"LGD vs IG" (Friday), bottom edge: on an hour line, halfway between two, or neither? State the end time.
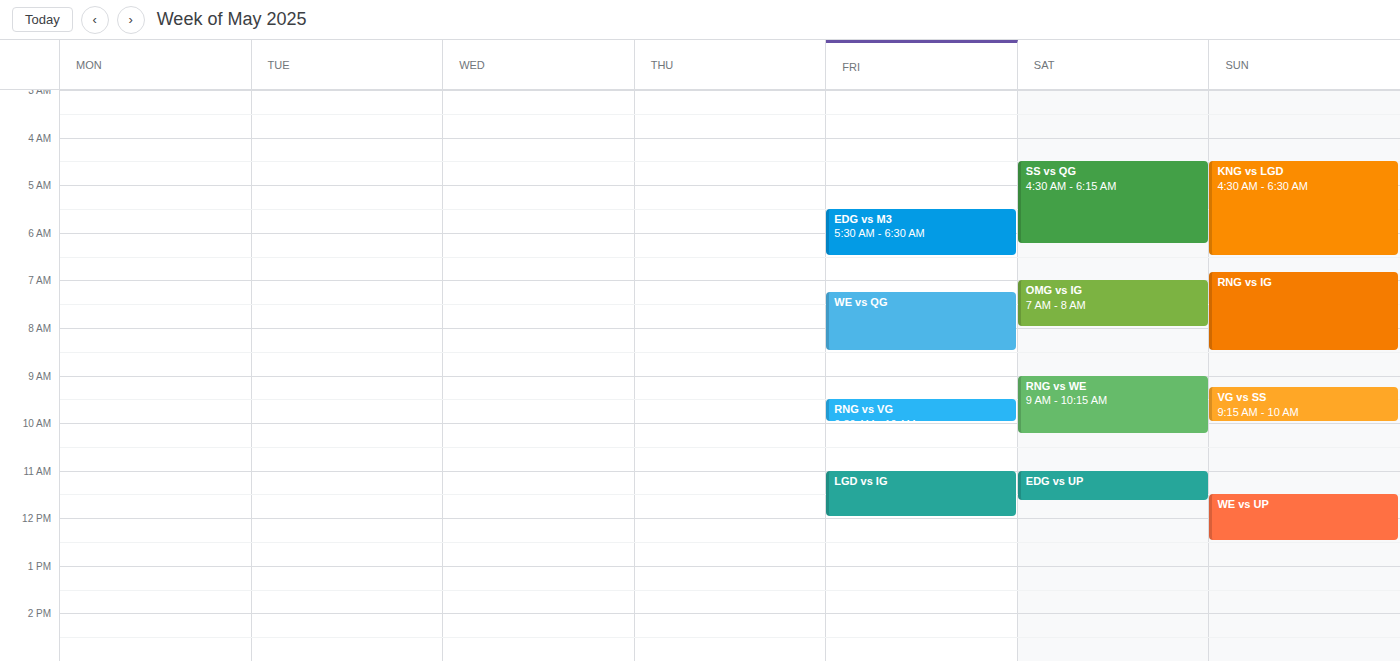
12:00 PM -- exactly on the 12 PM line.